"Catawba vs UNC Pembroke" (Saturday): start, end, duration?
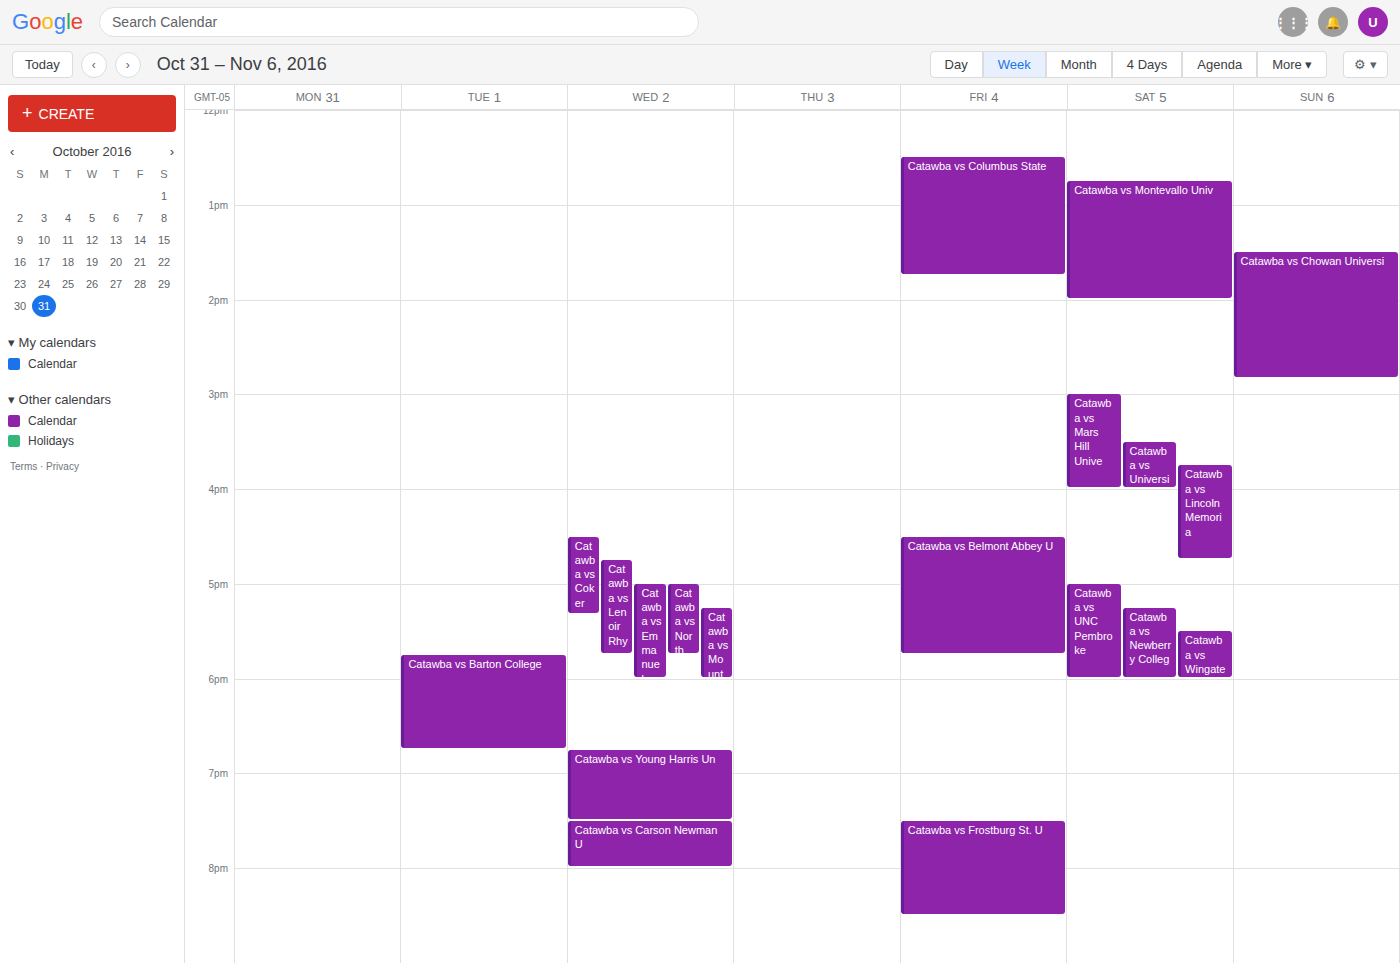
5:00 PM to 6:00 PM, 1 hour